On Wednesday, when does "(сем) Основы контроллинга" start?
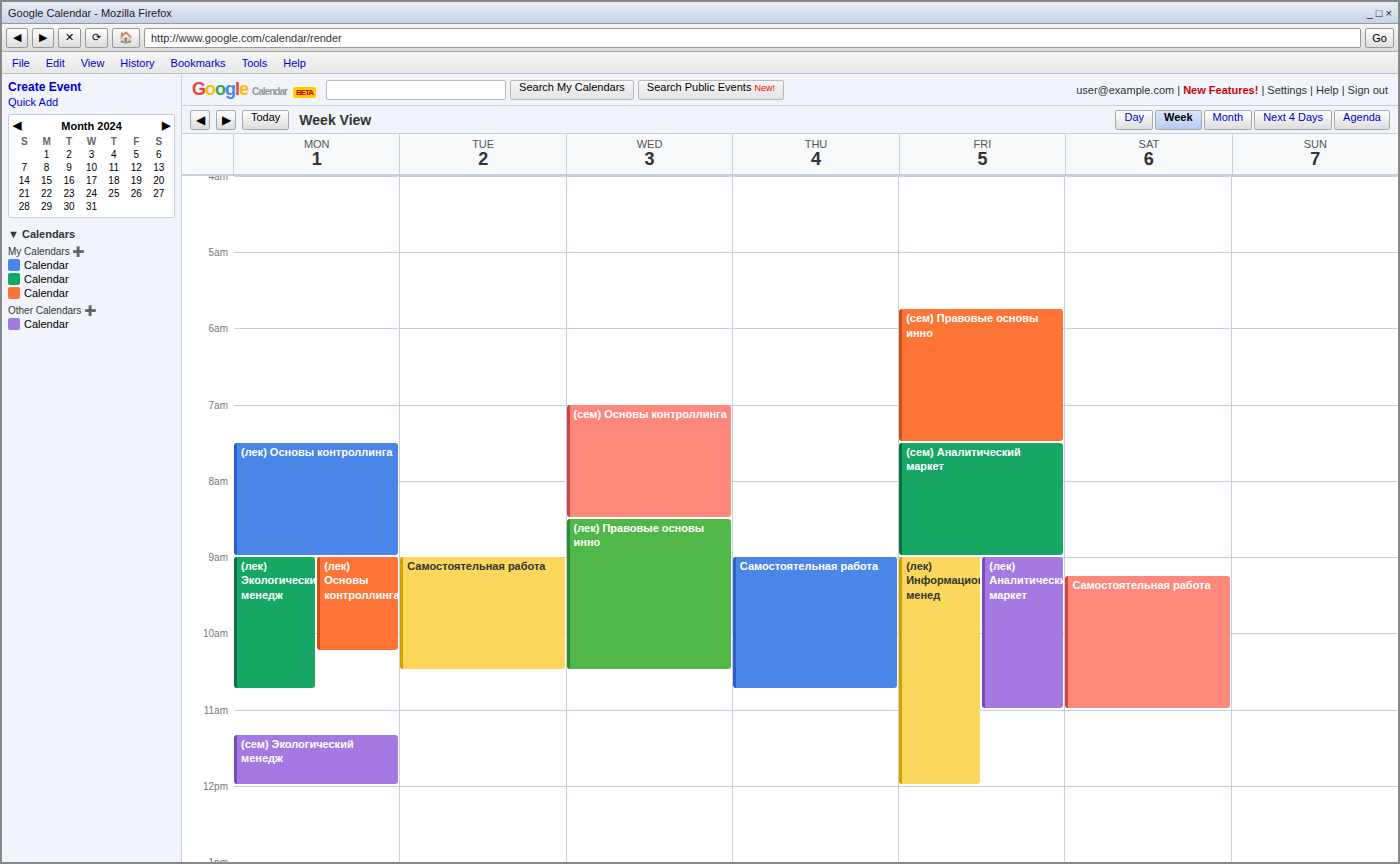
7:00 AM